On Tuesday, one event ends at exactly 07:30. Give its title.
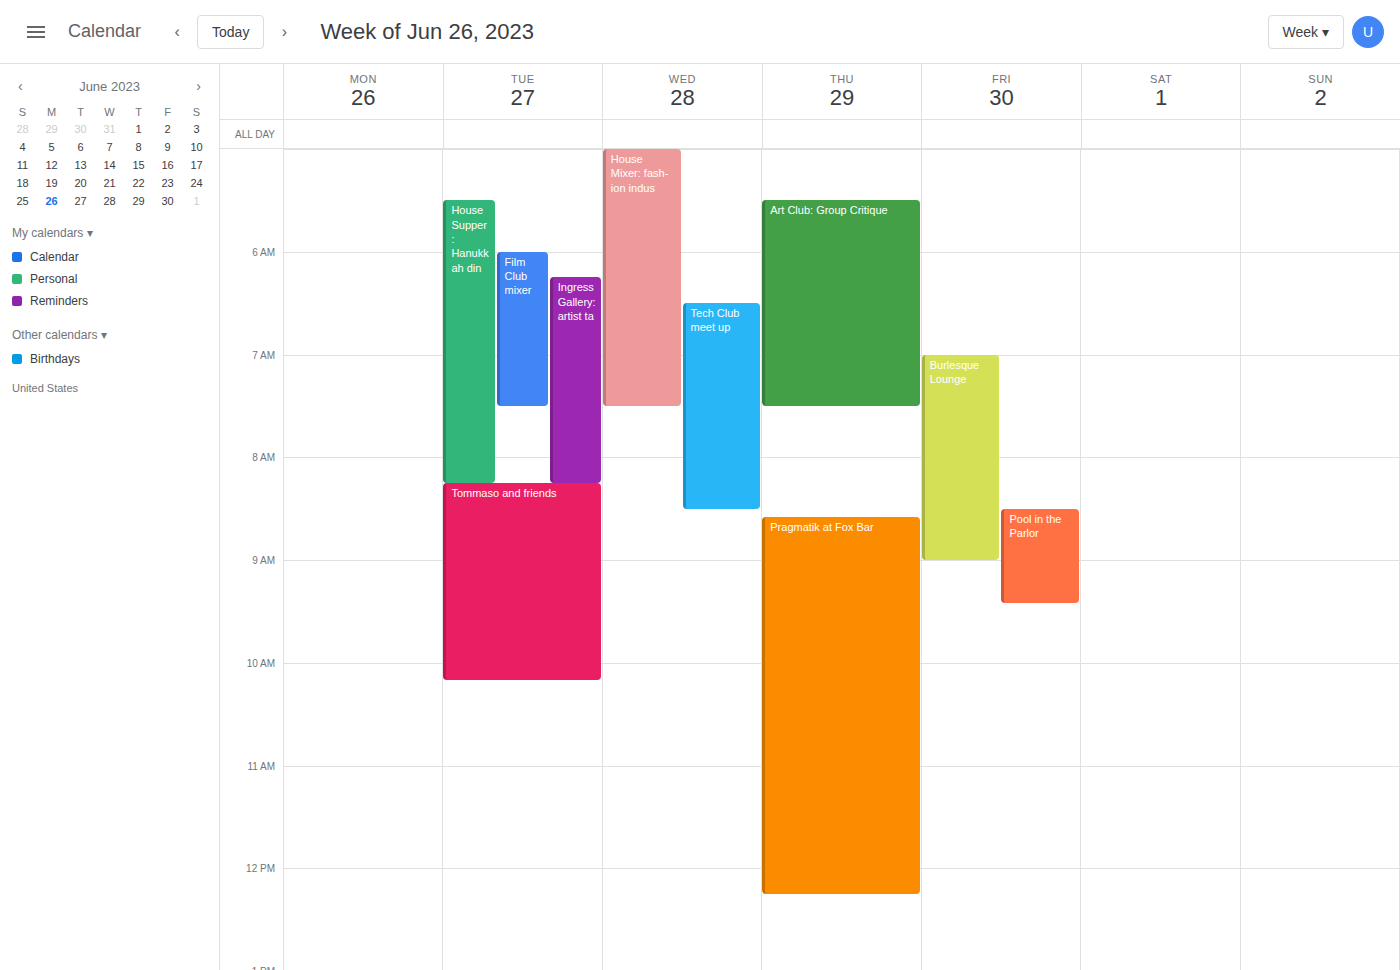
"Film Club mixer"